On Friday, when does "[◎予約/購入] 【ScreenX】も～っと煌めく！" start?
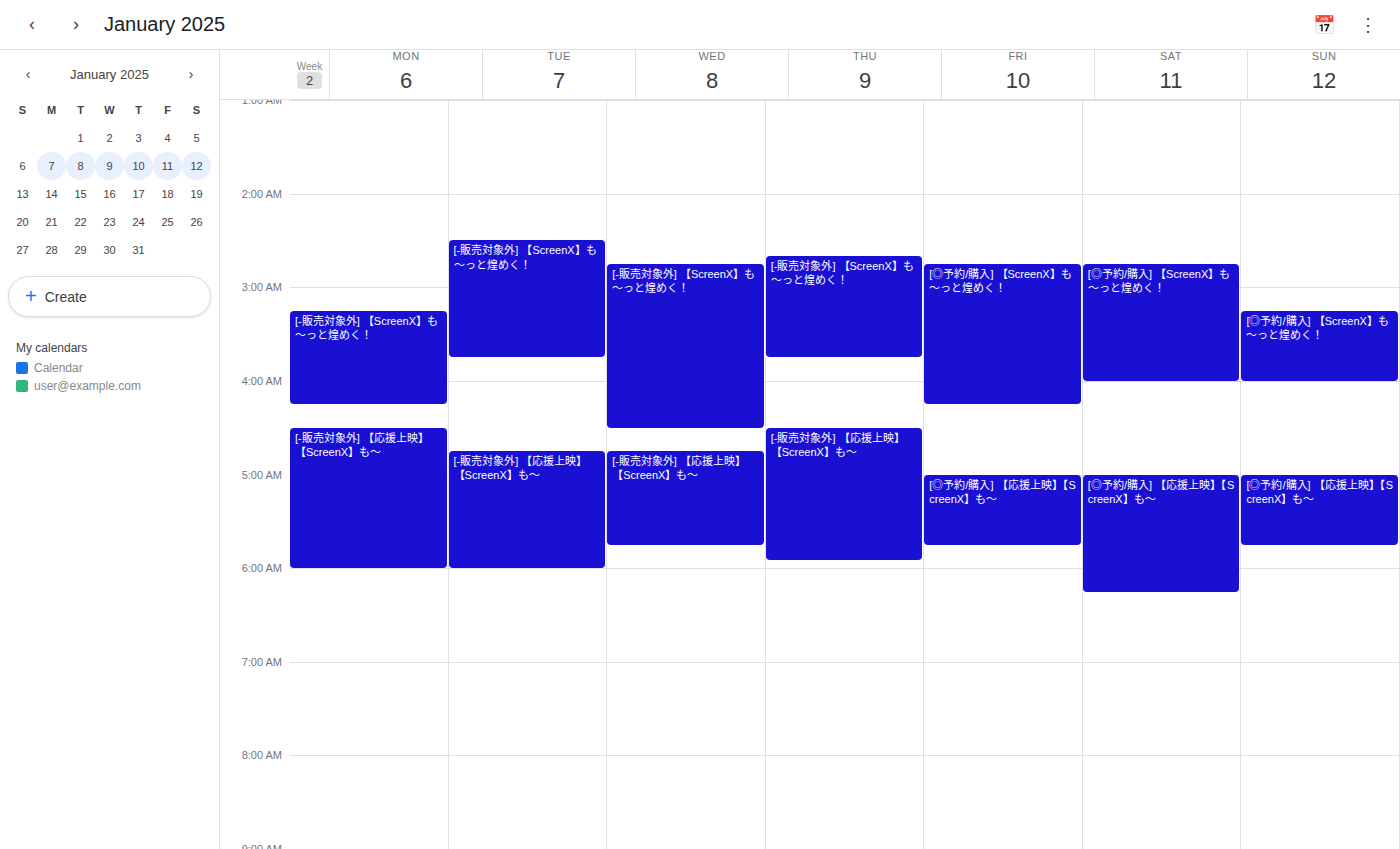
2:45 AM